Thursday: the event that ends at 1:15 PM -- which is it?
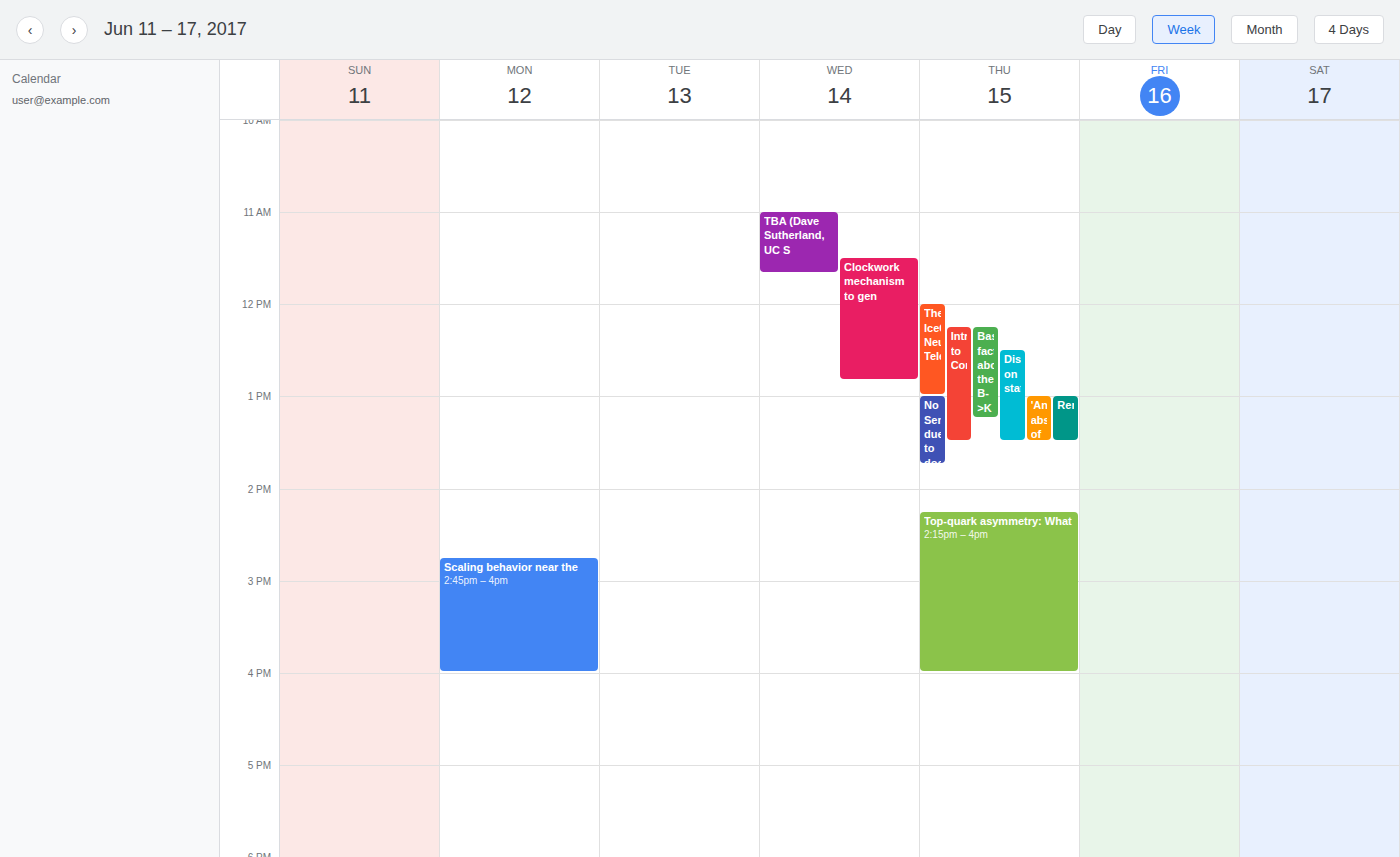
"Basic facts about the B->K"